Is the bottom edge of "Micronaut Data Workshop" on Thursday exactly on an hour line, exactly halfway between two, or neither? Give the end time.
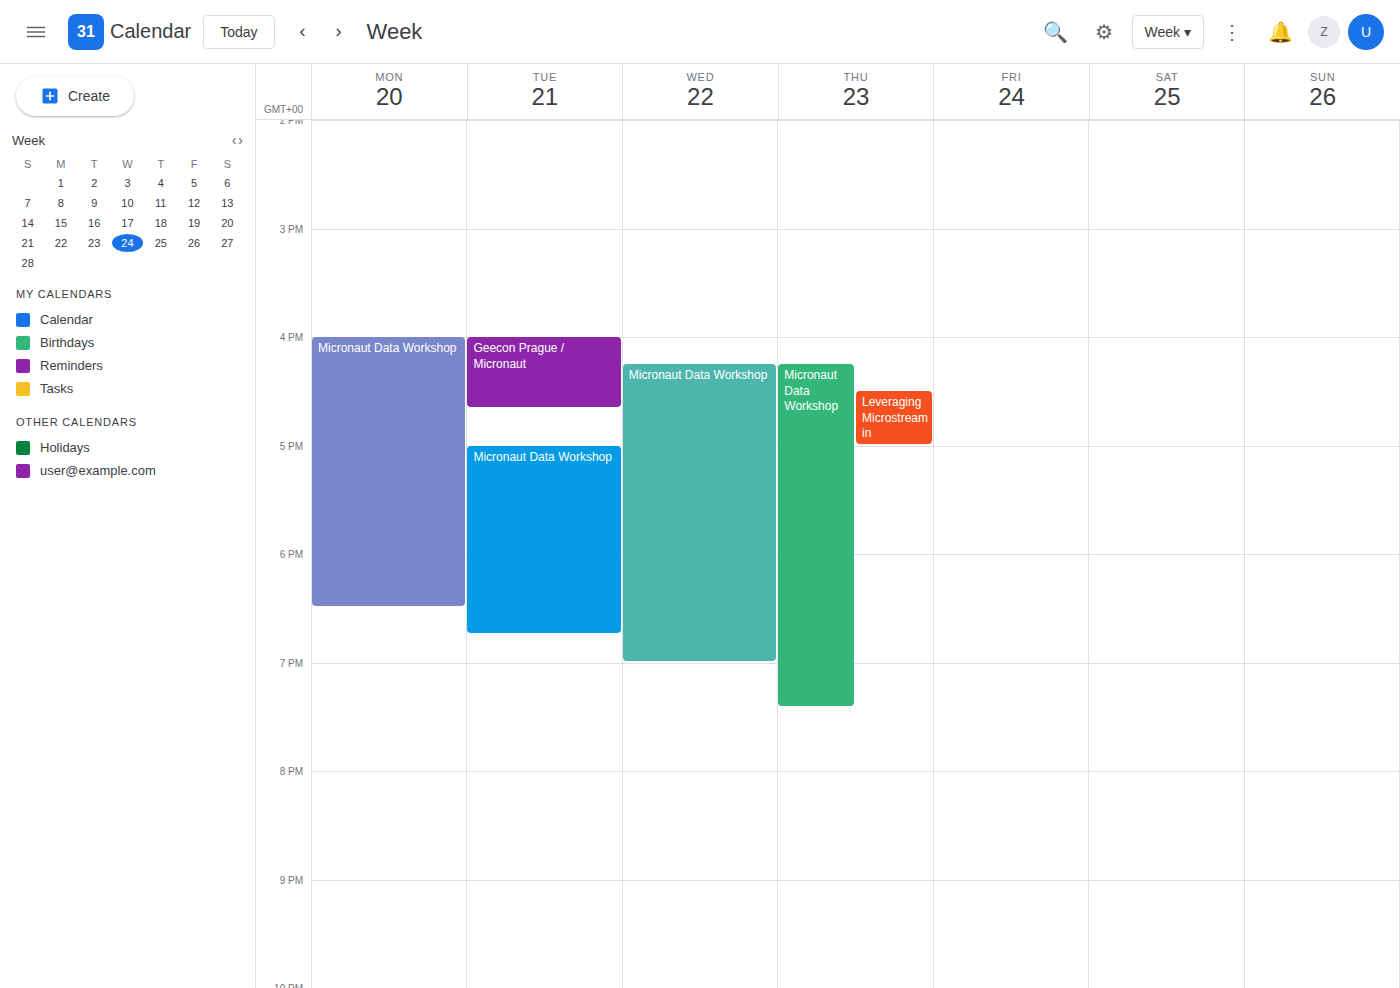
7:25 PM -- neither: 25 minutes below the 7 PM line and 35 minutes above the 8 PM line.